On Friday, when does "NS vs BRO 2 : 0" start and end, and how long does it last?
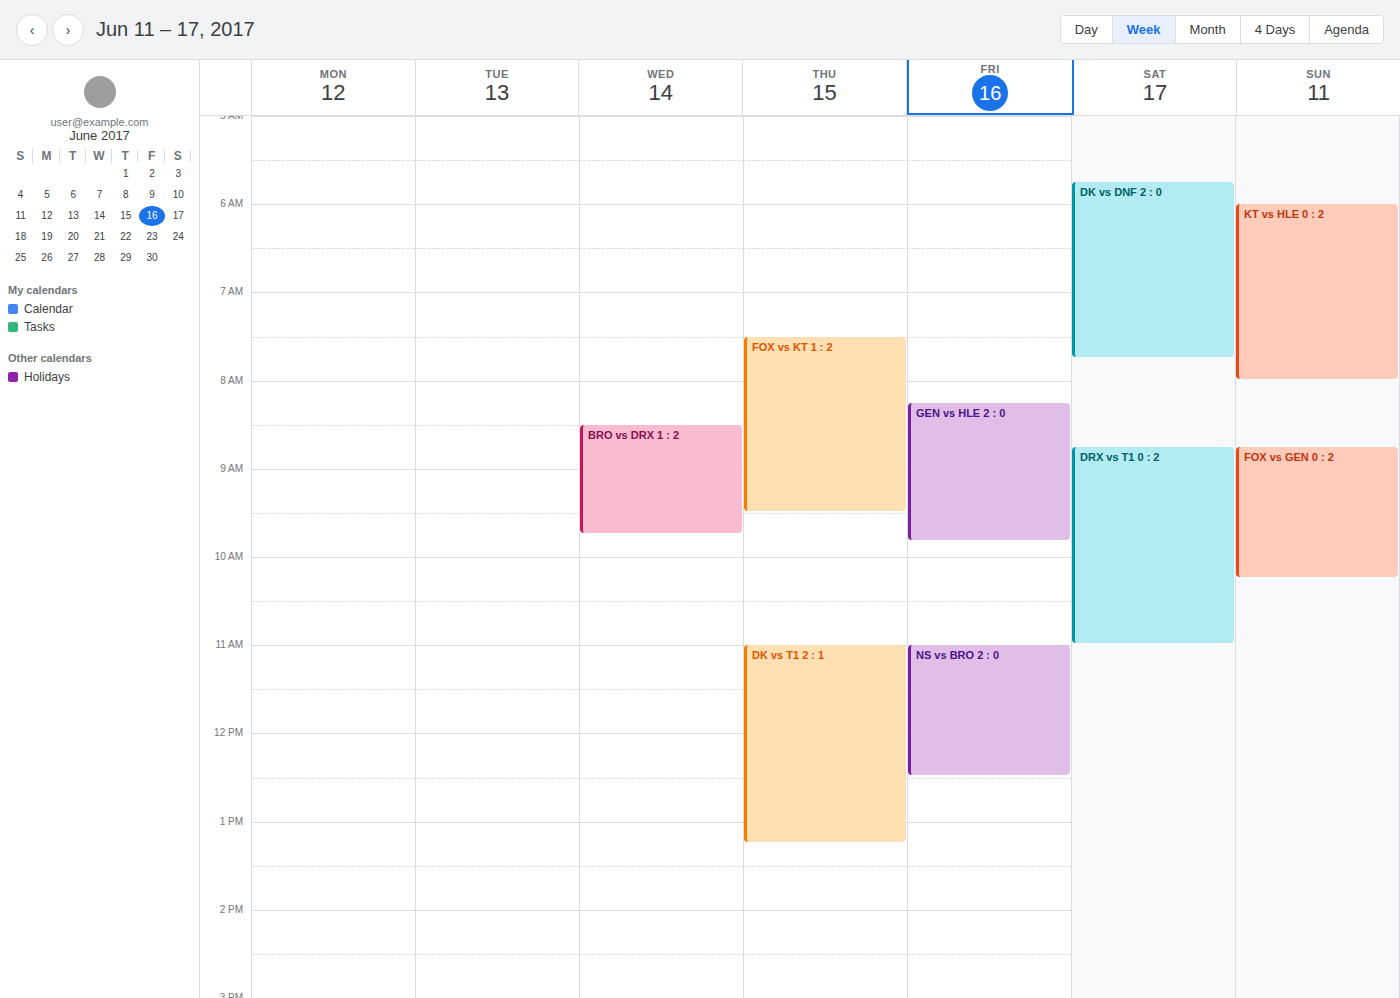
11:00 AM to 12:30 PM, 1 hour 30 minutes